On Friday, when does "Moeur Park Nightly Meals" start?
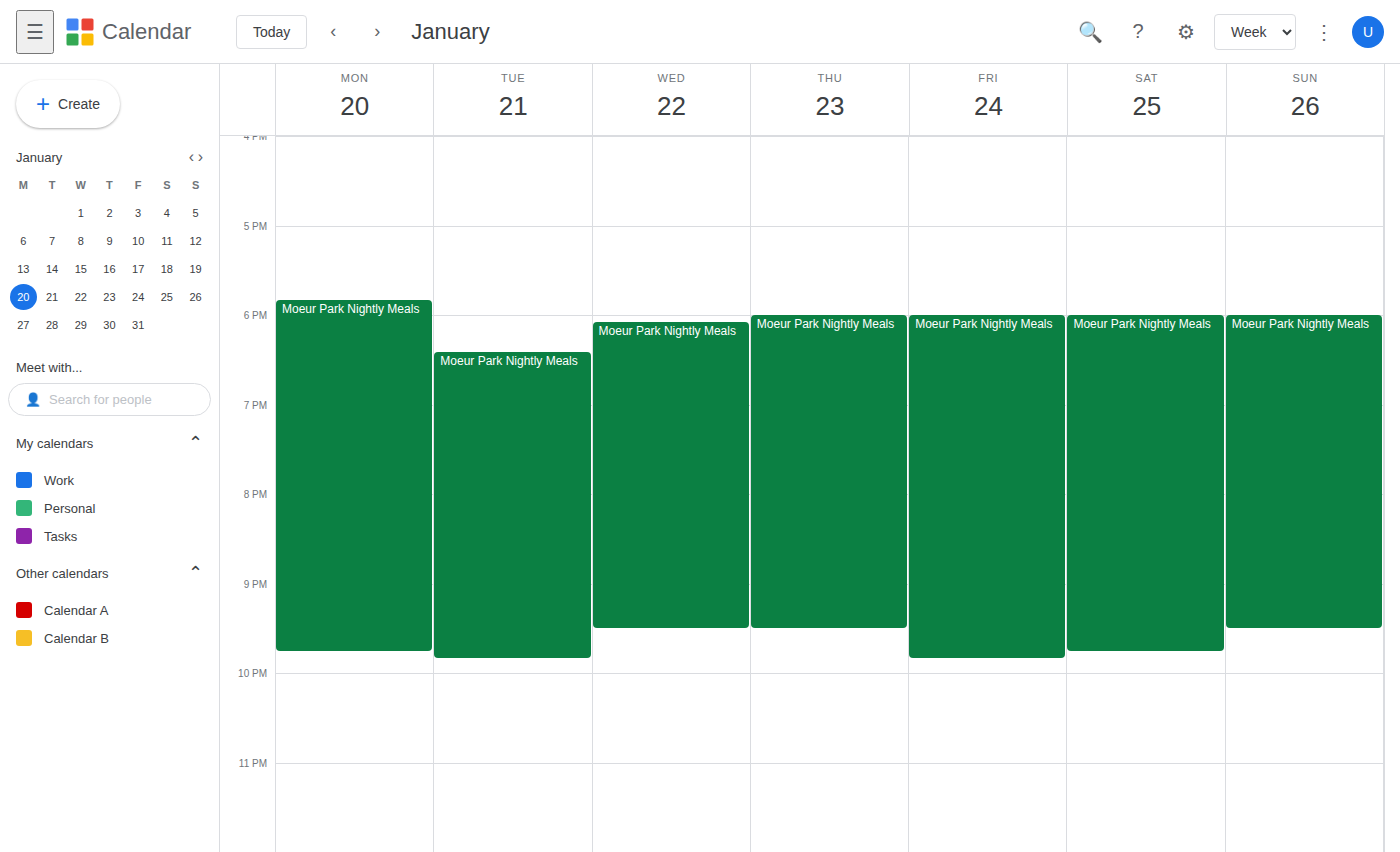
6:00 PM